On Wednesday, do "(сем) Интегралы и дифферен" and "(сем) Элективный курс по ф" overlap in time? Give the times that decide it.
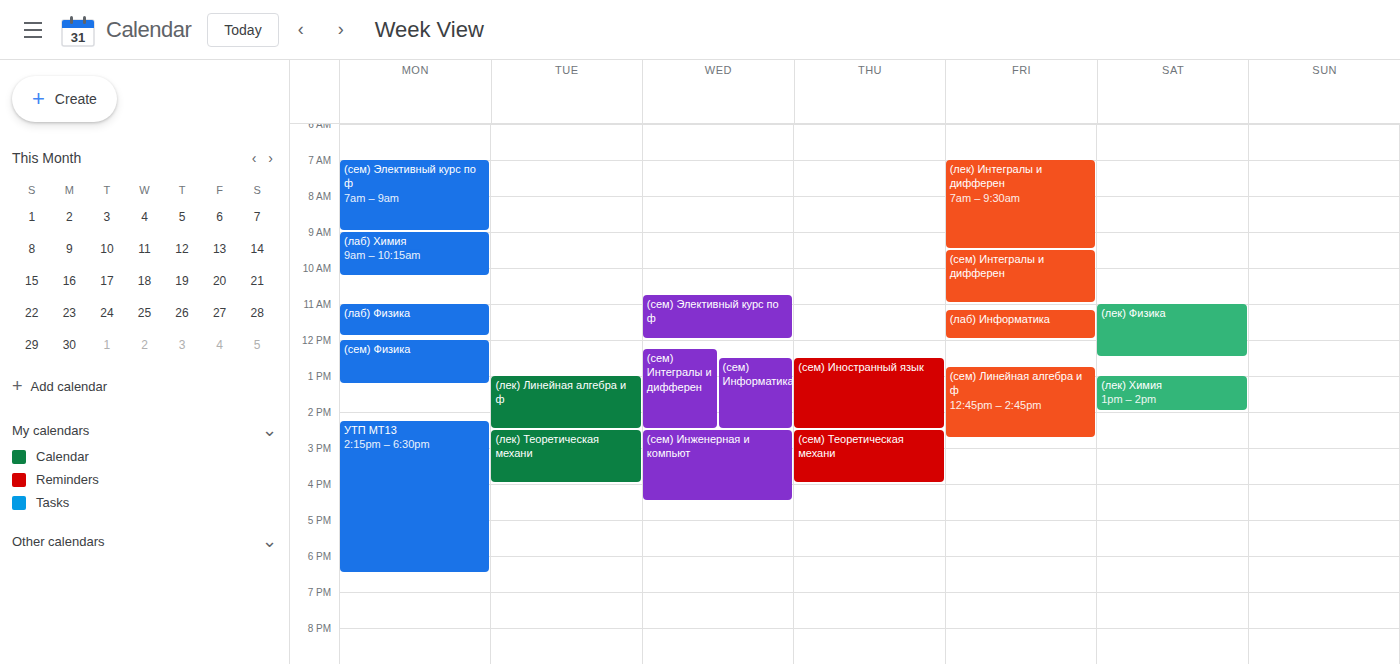
"(сем) Элективный курс по ф" ends at 12:00 PM and "(сем) Интегралы и дифферен" starts at 12:15 PM -- no overlap.